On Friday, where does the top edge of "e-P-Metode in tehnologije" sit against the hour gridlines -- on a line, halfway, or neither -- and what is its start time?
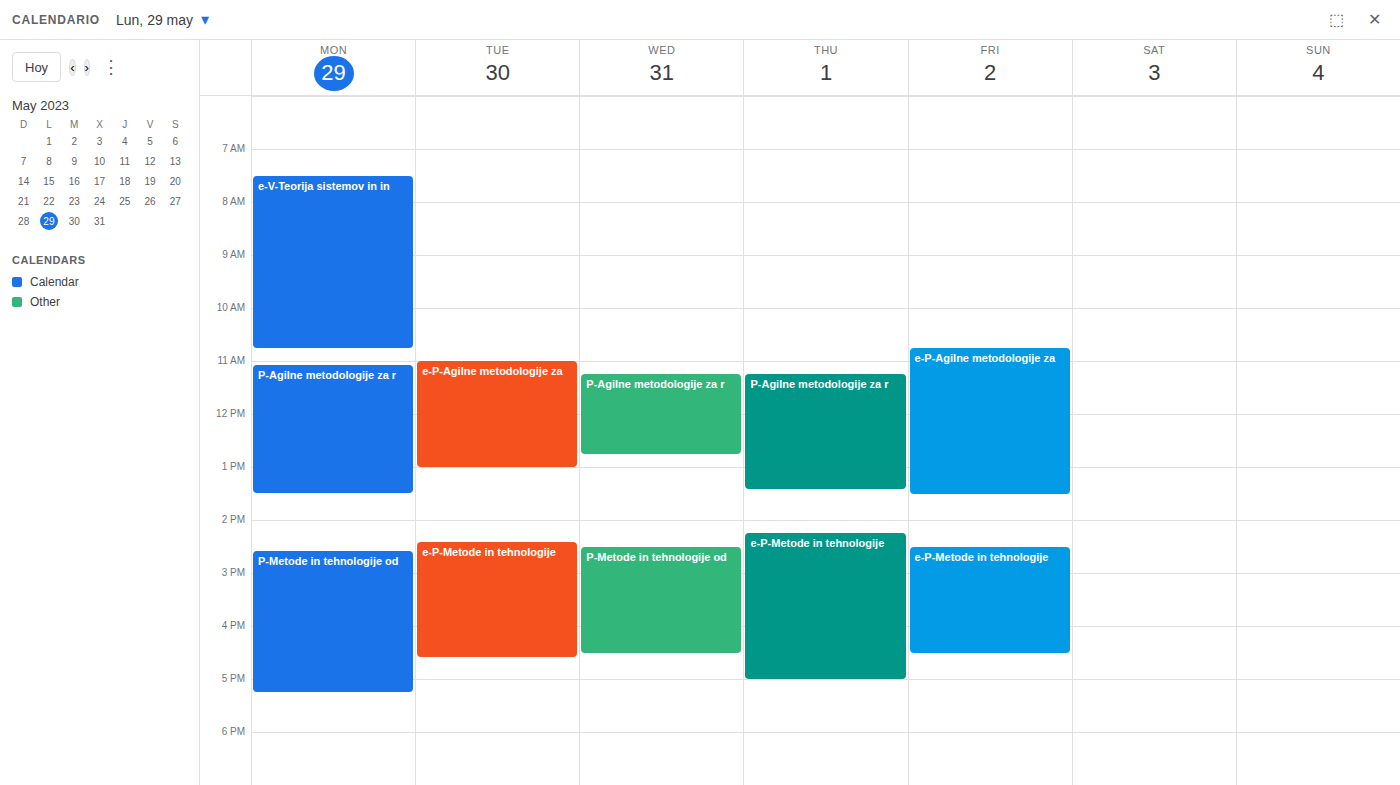
14:30 -- halfway between the 14:00 and 15:00 lines.